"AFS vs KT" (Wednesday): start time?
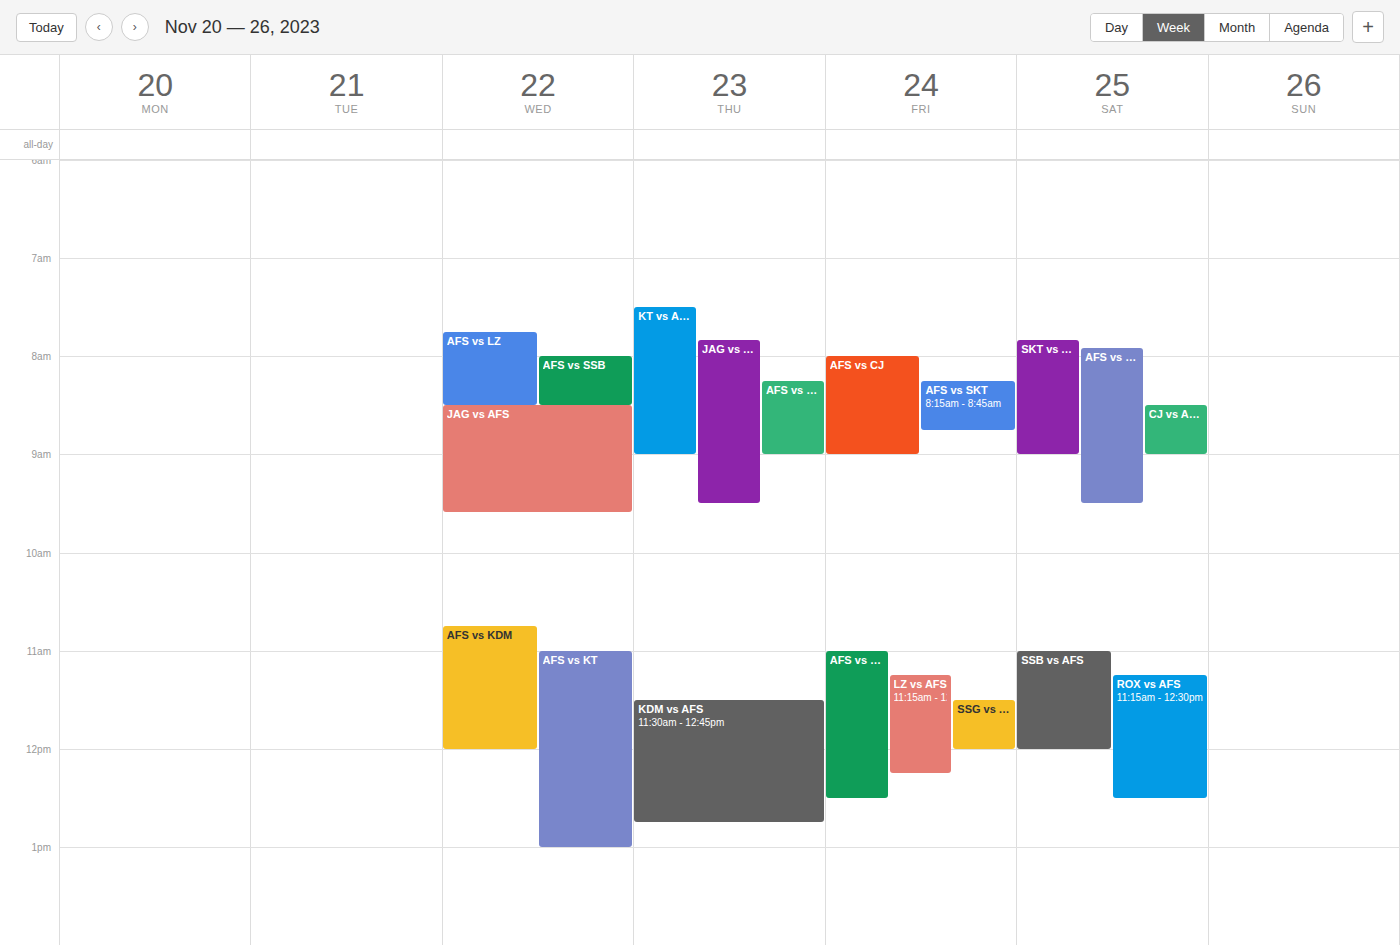
11:00 AM